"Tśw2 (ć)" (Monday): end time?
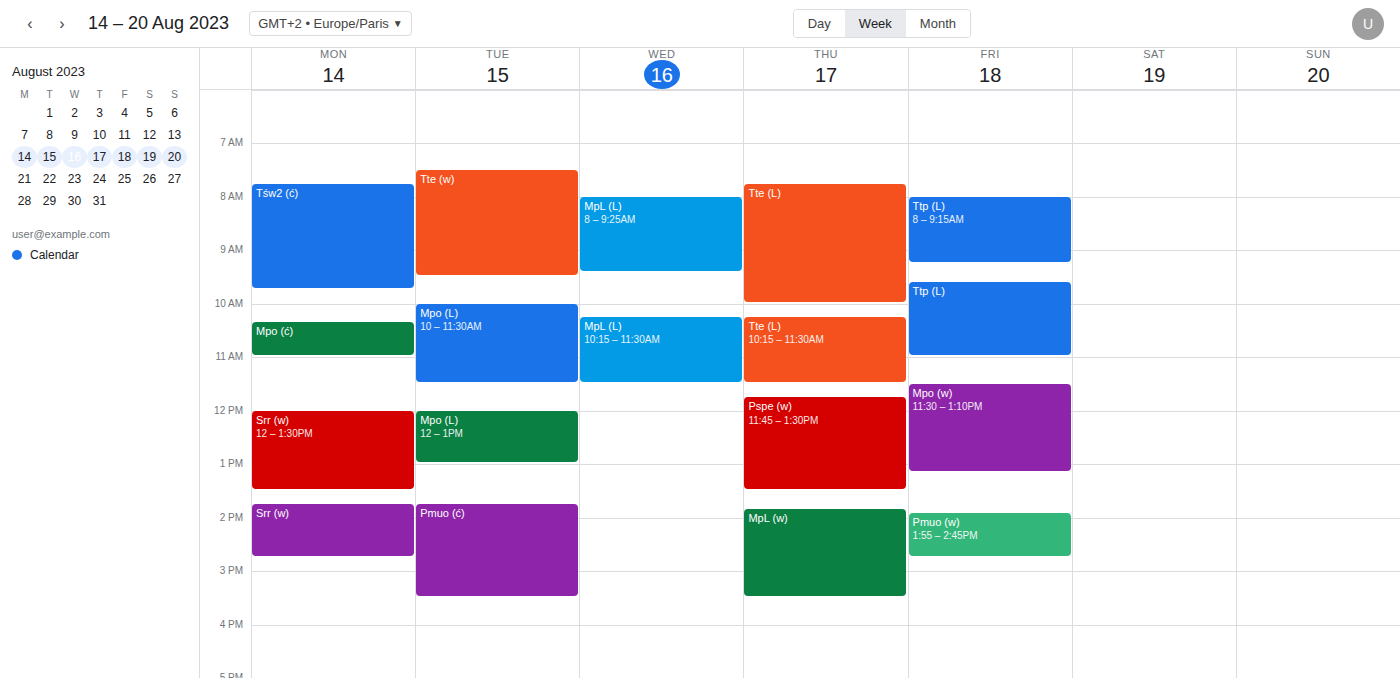
9:45 AM